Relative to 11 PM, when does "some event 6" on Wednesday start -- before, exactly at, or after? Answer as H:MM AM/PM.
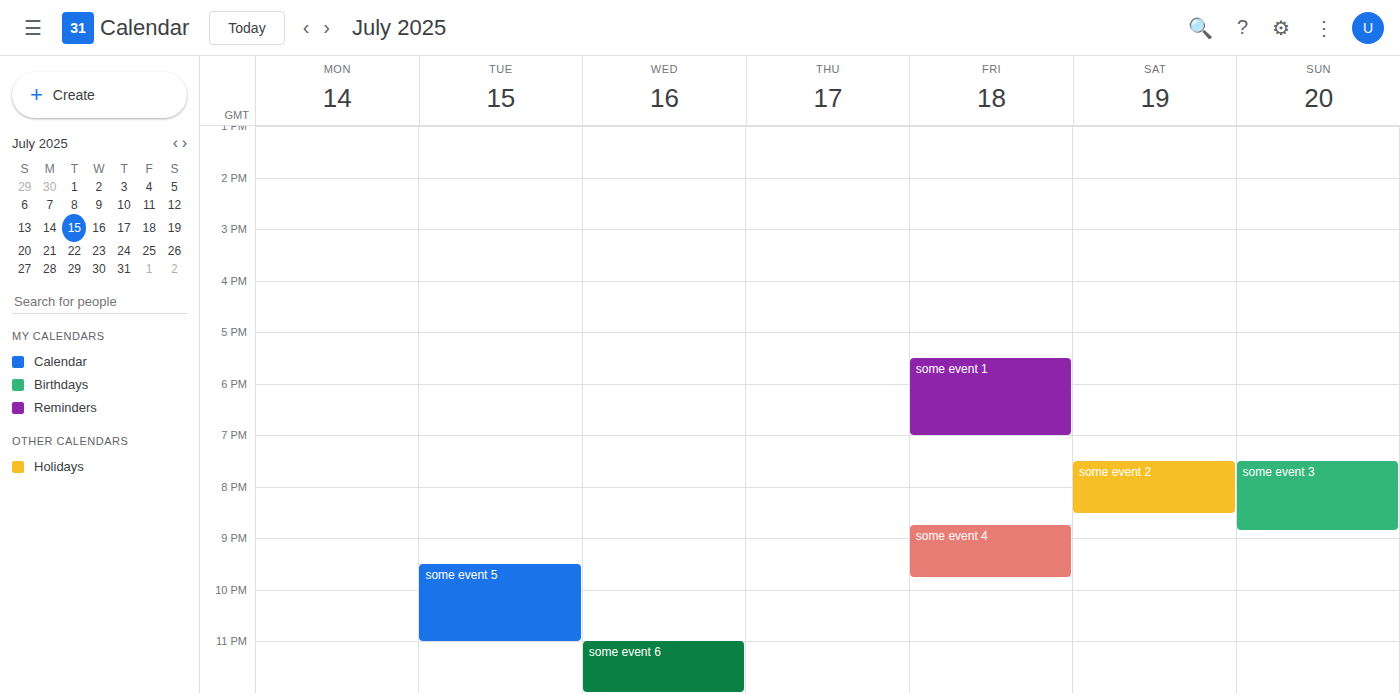
11:00 PM -- exactly at 11 PM, on the 11 PM line.